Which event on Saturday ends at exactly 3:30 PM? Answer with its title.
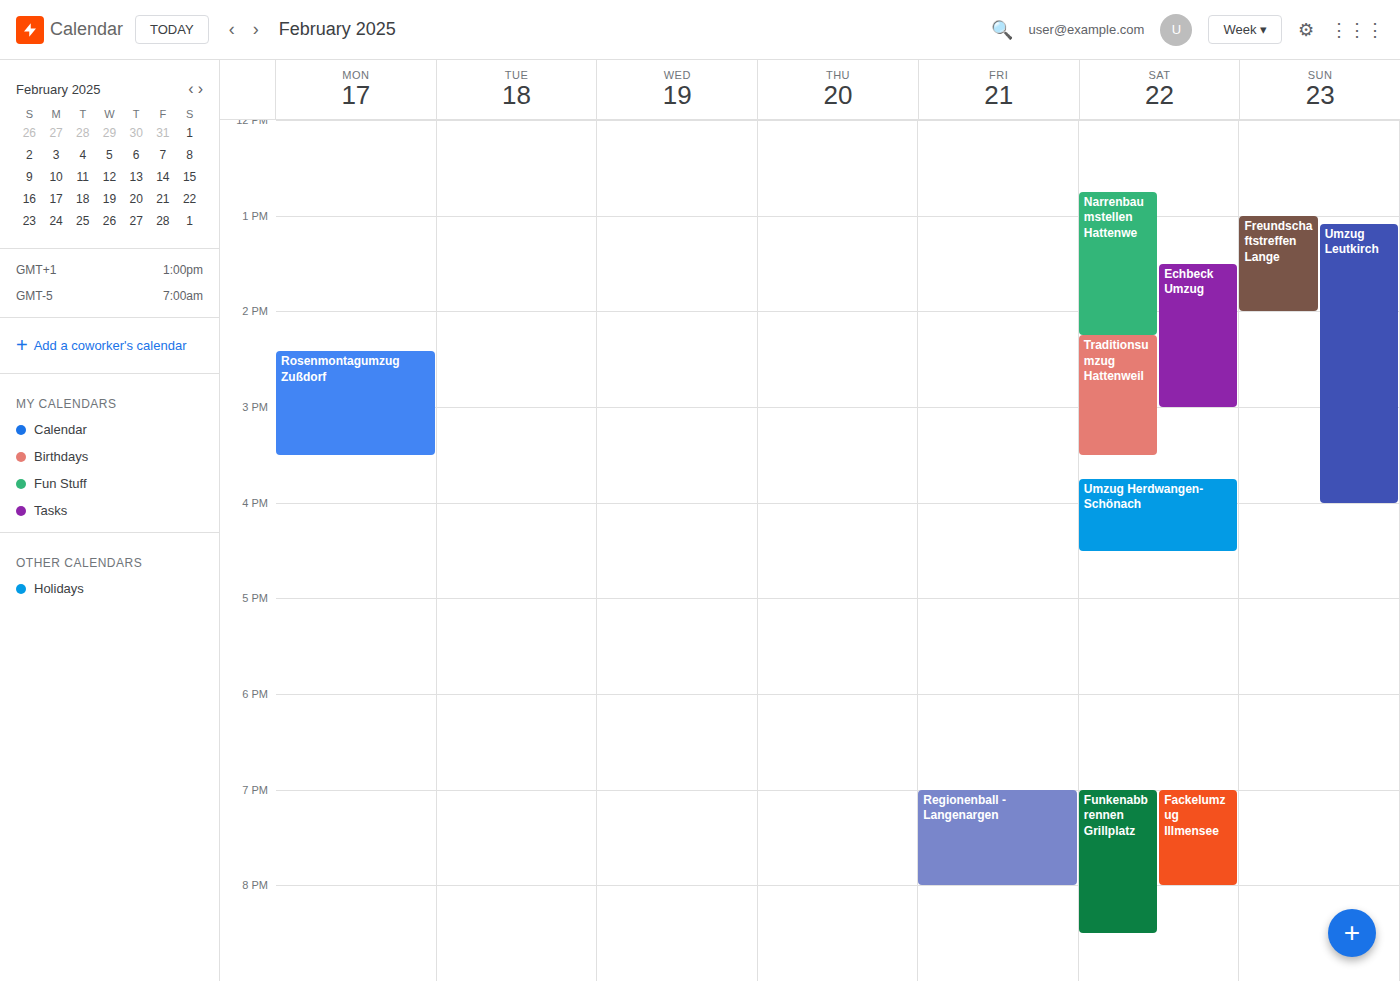
"Traditionsumzug Hattenweil"